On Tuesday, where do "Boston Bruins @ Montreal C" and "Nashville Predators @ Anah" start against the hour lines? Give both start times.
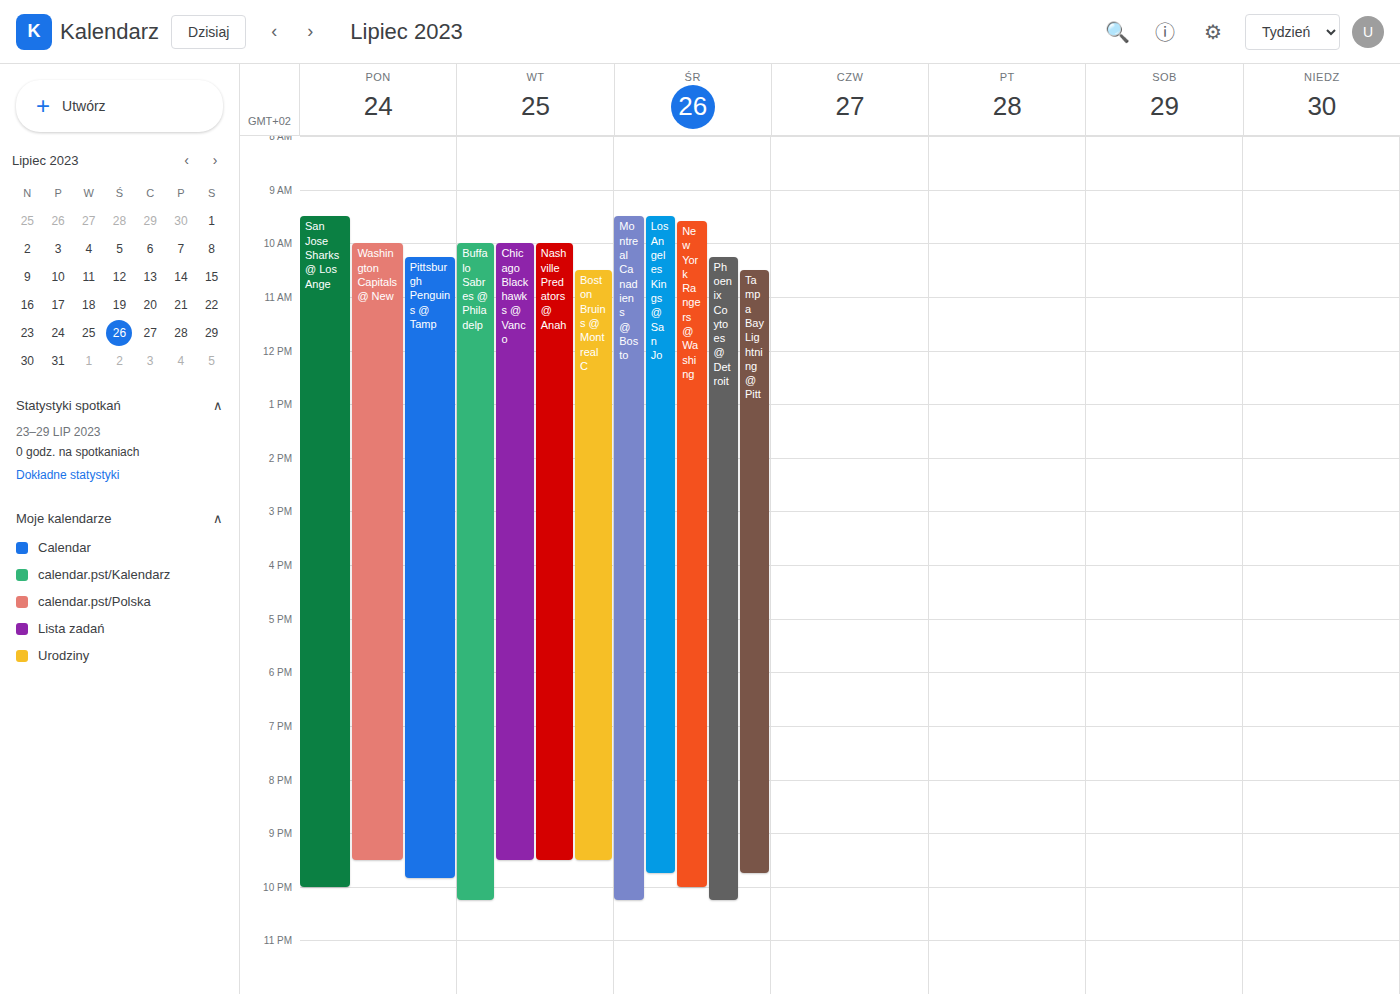
"Boston Bruins @ Montreal C": 10:30 AM, halfway between the 10 AM and 11 AM lines. "Nashville Predators @ Anah": 10:00 AM, exactly on the 10 AM line.